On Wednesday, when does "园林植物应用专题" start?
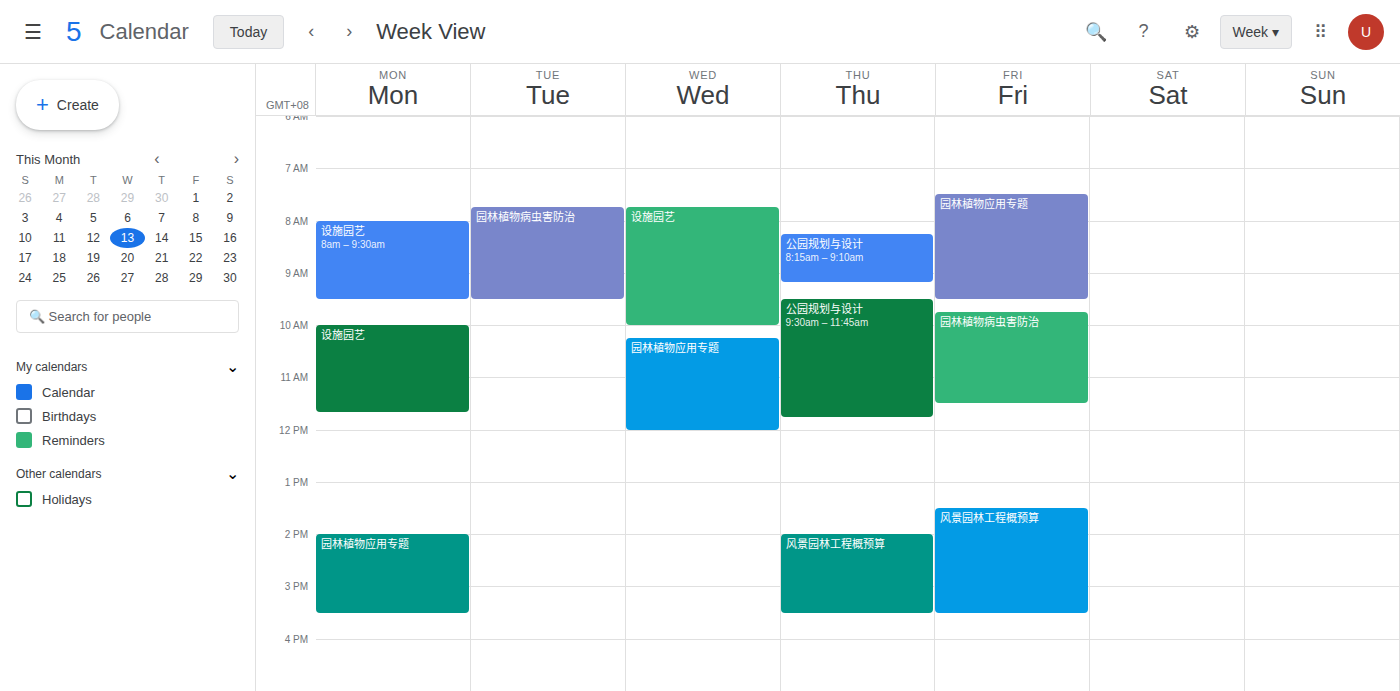
10:15 AM